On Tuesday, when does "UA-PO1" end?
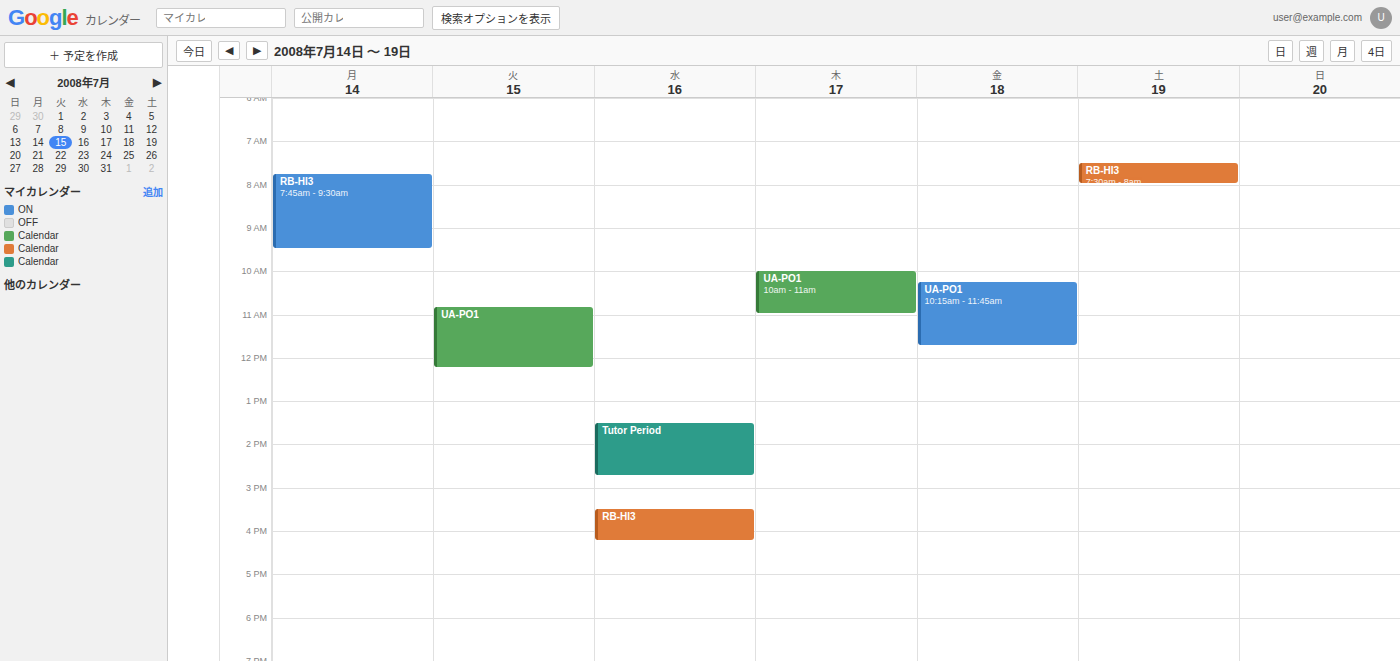
12:15 PM